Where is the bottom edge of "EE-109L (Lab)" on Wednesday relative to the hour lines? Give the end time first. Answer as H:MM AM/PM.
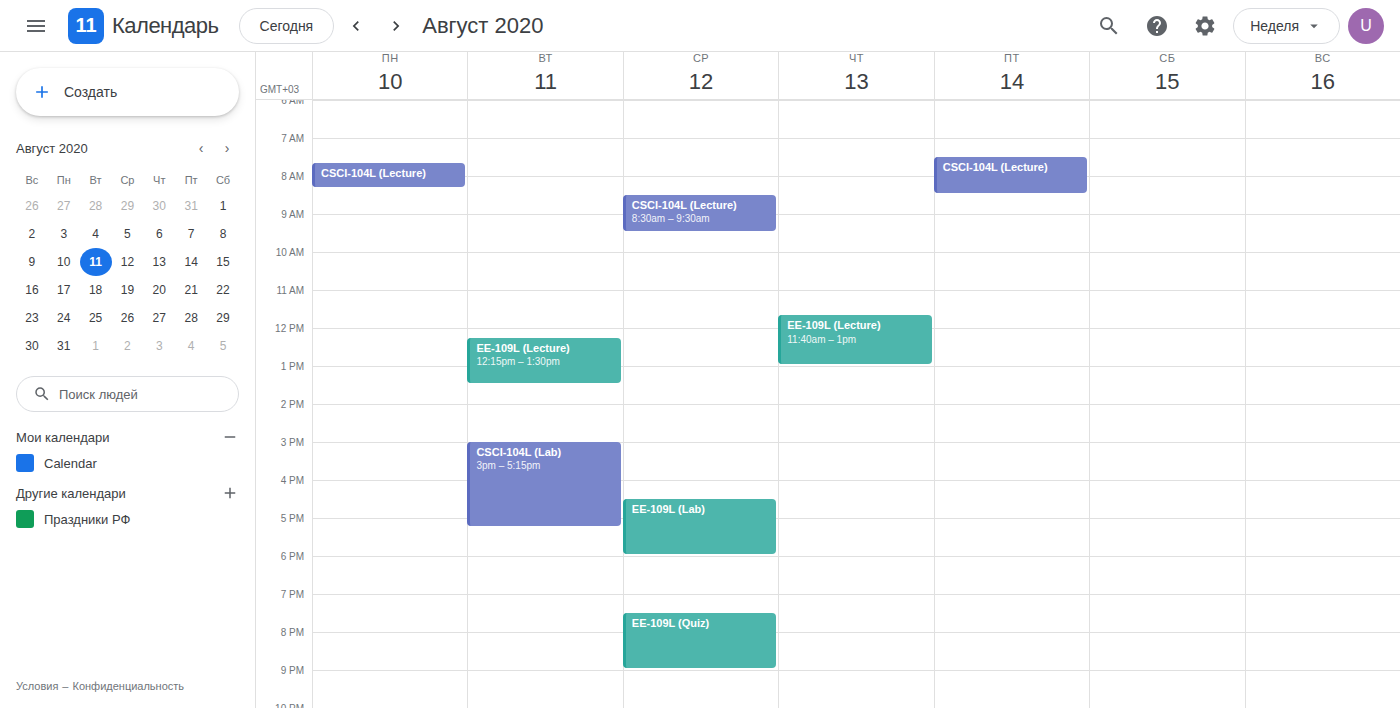
6:00 PM -- exactly on the 6 PM line.